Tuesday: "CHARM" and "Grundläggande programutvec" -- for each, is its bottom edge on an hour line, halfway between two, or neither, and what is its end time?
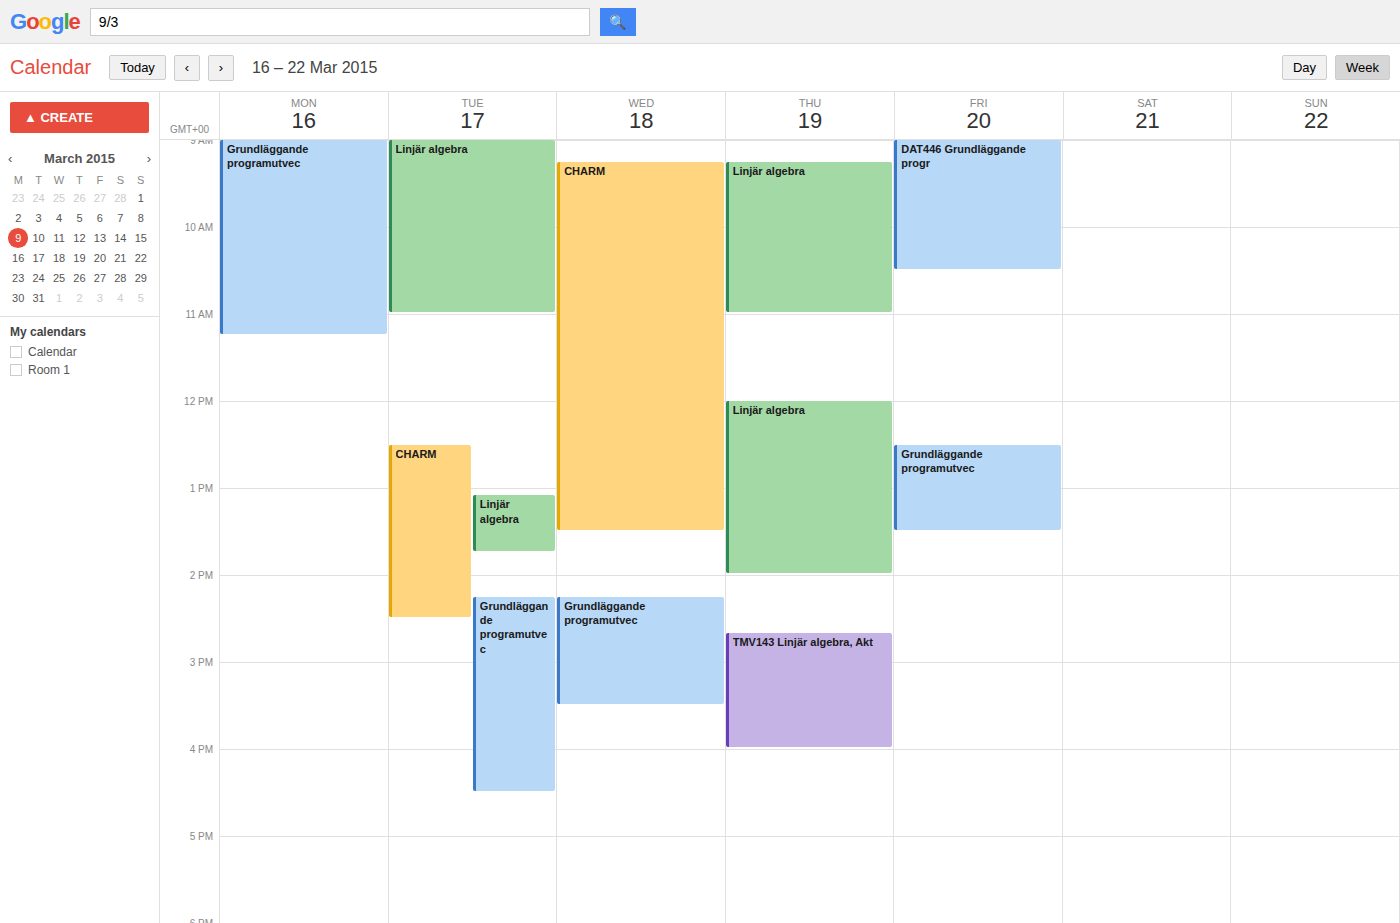
"CHARM": 2:30 PM, halfway between the 2 PM and 3 PM lines. "Grundläggande programutvec": 4:30 PM, halfway between the 4 PM and 5 PM lines.